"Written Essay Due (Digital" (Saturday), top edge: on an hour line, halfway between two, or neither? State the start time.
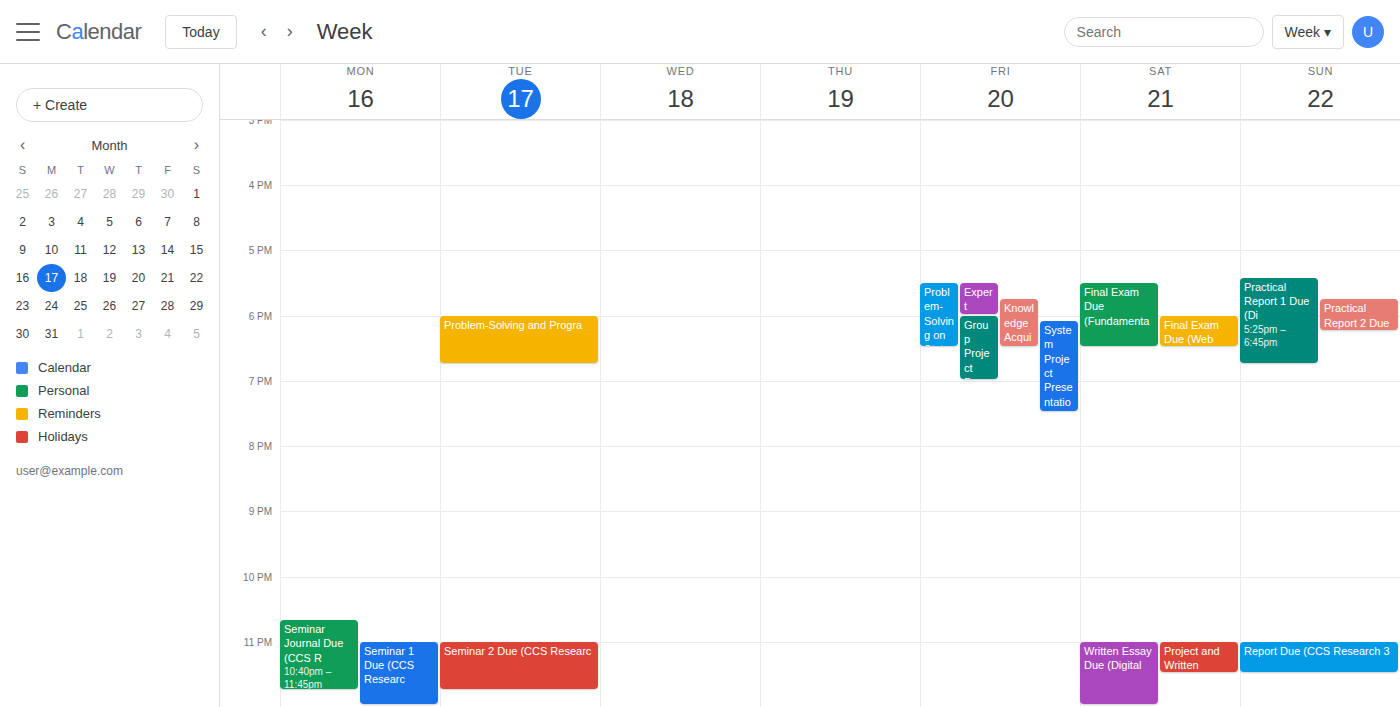
11:00 PM -- exactly on the 11 PM line.